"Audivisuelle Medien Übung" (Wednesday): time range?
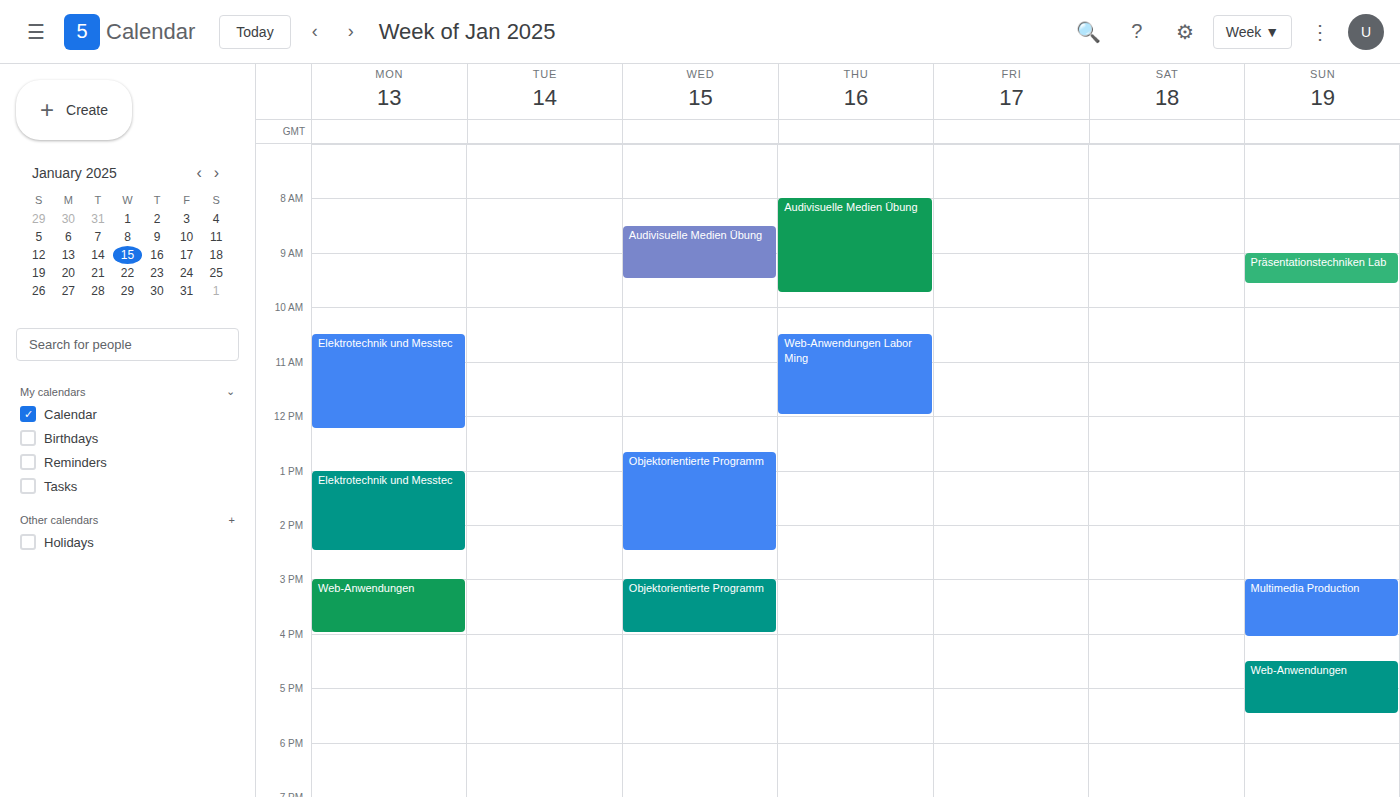
08:30 to 09:30